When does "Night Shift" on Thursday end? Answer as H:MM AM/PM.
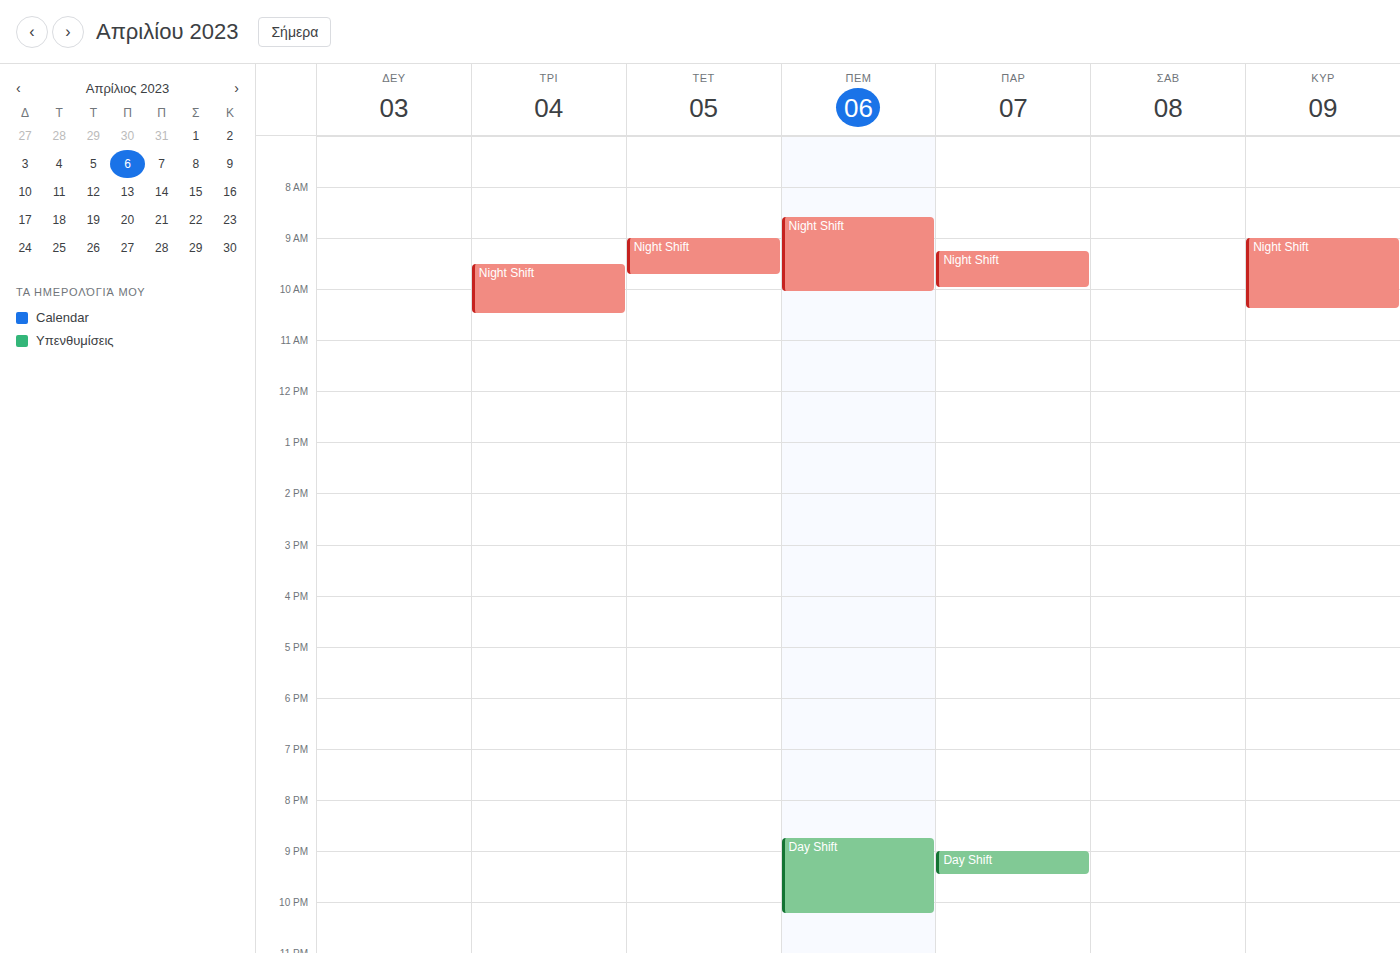
10:05 AM